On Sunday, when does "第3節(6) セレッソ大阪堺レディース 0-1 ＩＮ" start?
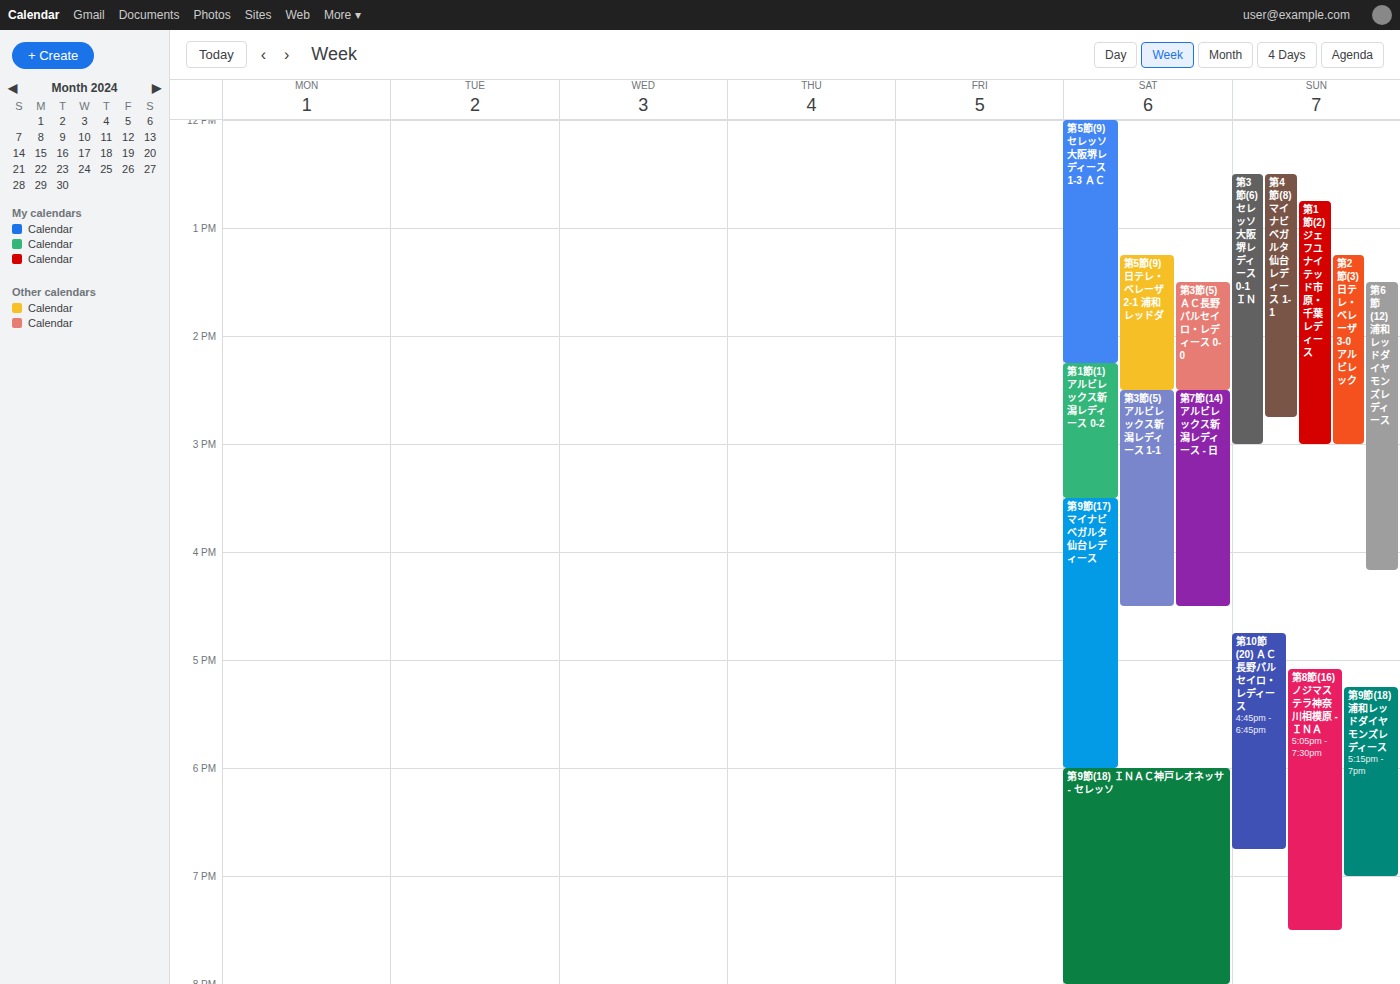
12:30 PM